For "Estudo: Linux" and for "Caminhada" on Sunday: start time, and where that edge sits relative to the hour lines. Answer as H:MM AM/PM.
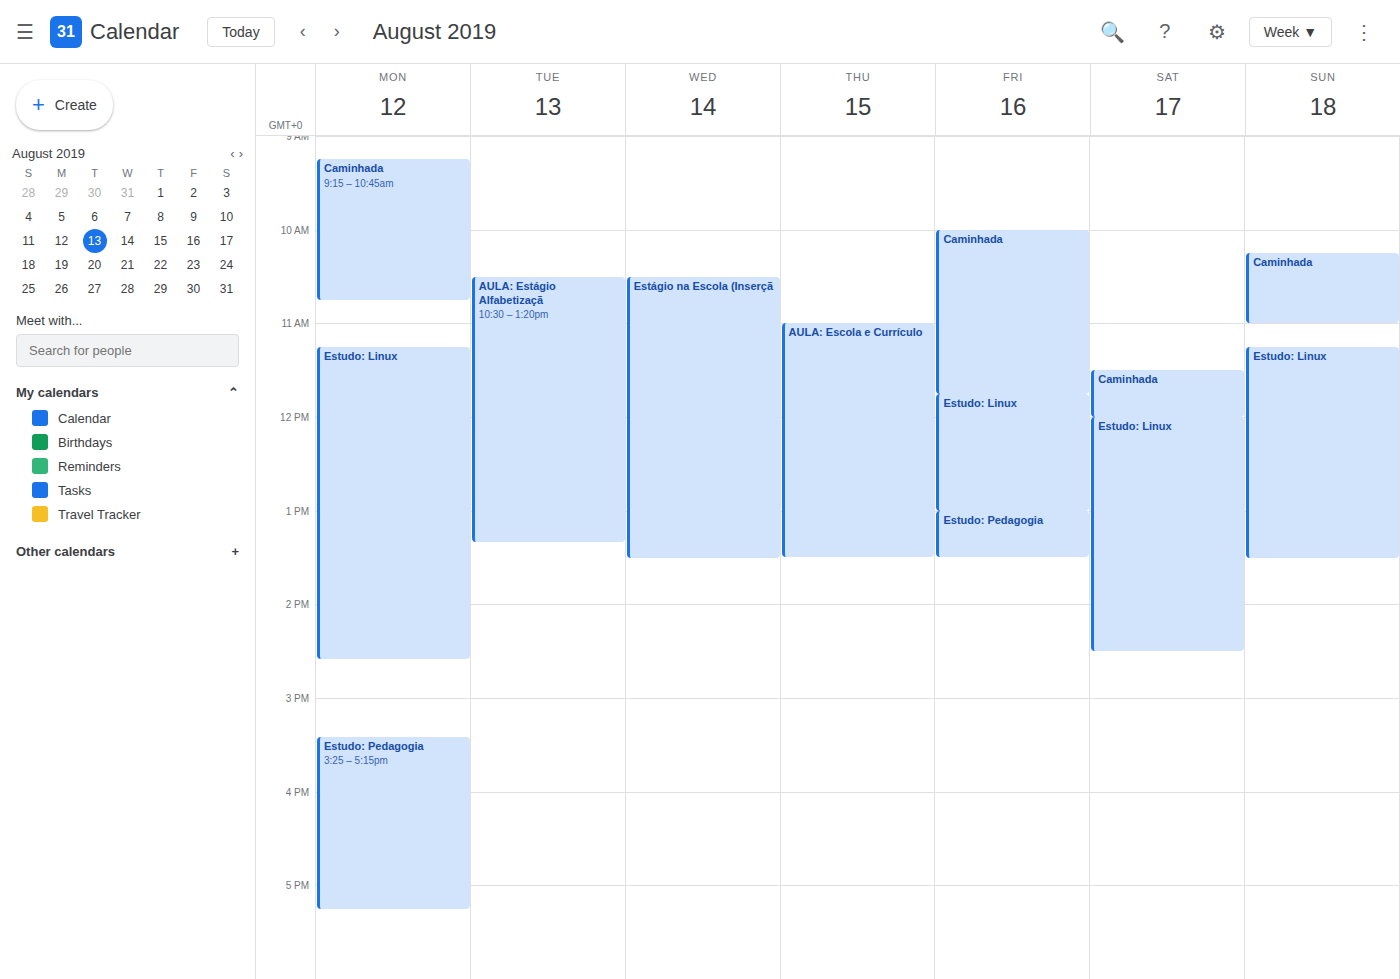
"Estudo: Linux": 11:15 AM, neither: a quarter of the way from the 11 AM line to the 12 PM line. "Caminhada": 10:15 AM, neither: a quarter of the way from the 10 AM line to the 11 AM line.